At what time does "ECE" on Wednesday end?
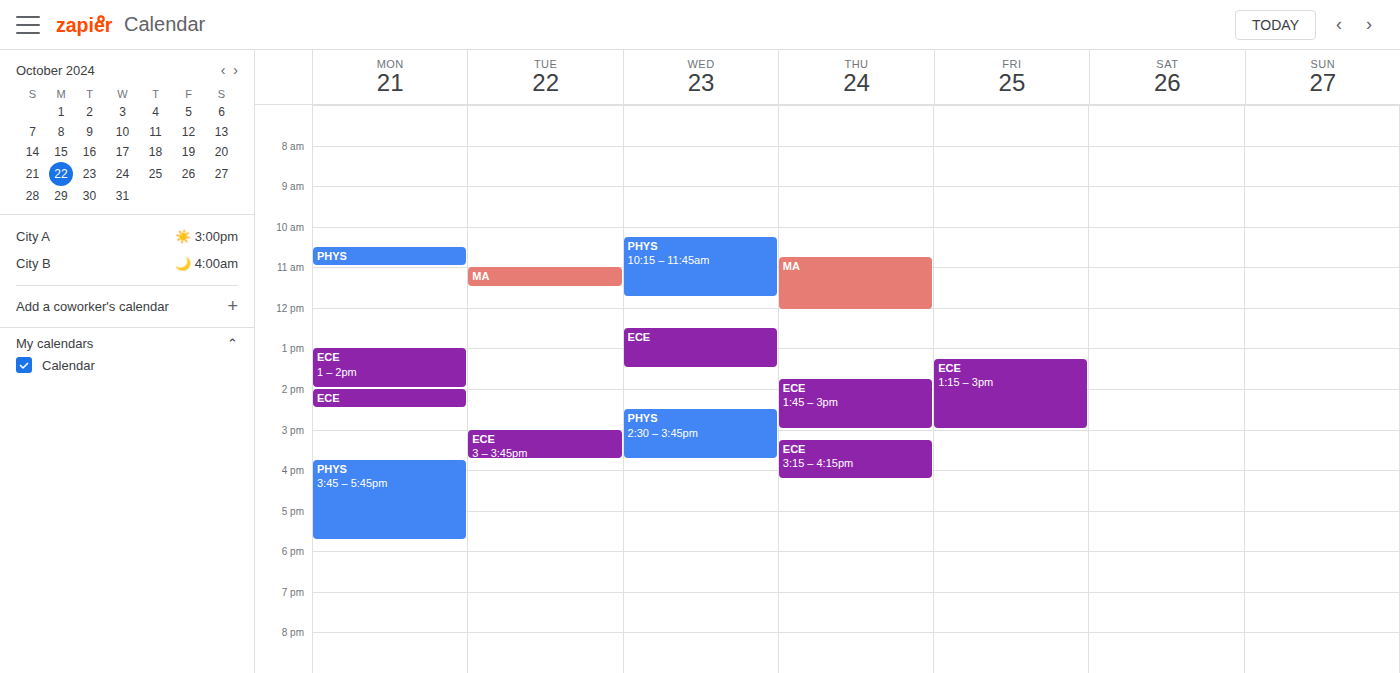
1:30 PM